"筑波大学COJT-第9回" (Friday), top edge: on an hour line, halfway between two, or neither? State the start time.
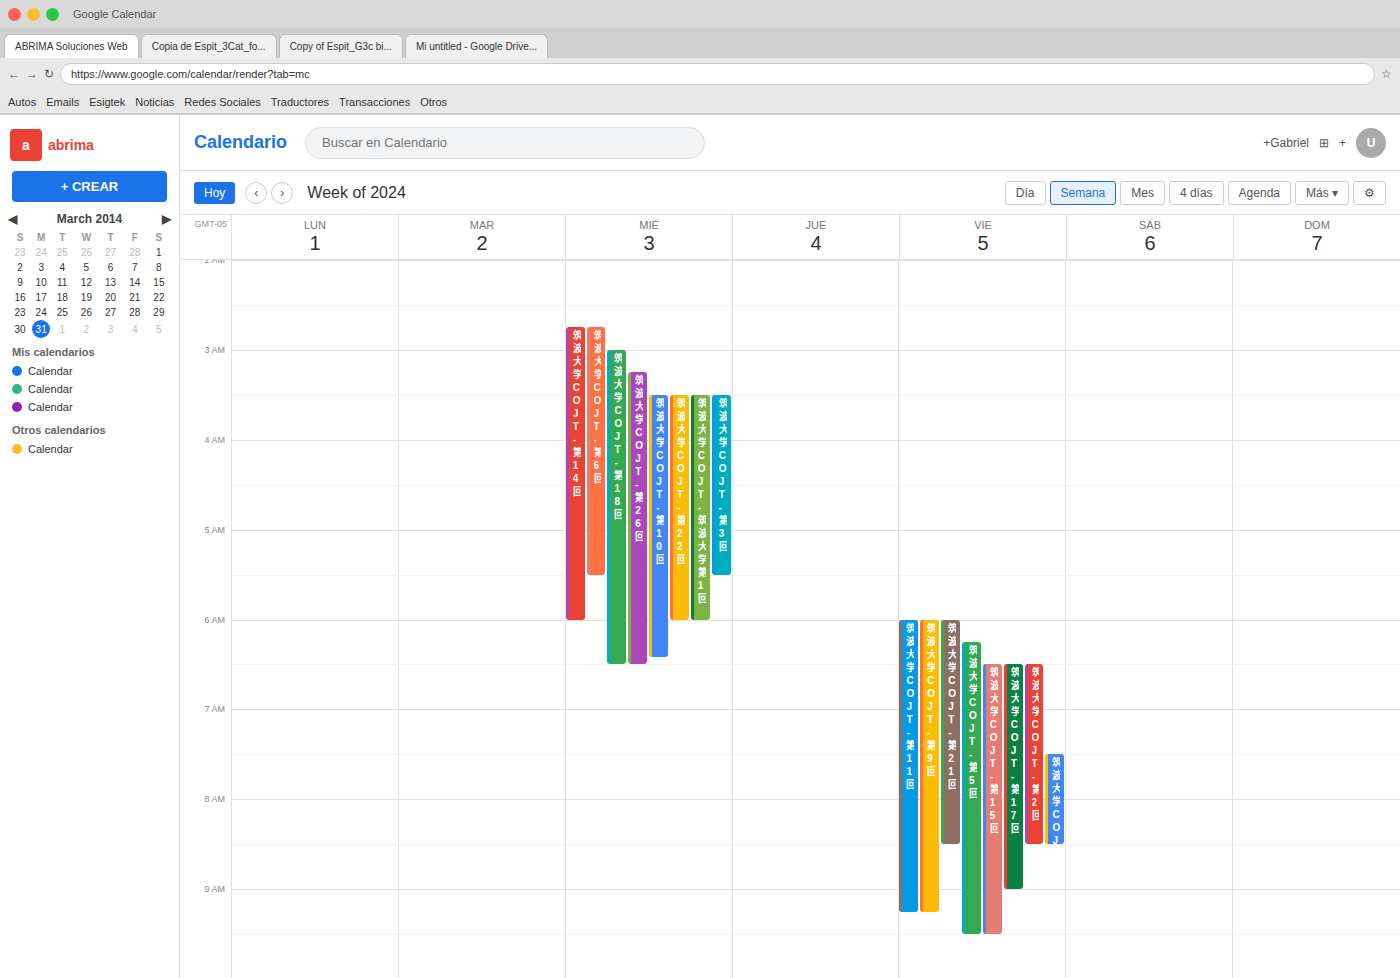
6:00 AM -- exactly on the 6 AM line.